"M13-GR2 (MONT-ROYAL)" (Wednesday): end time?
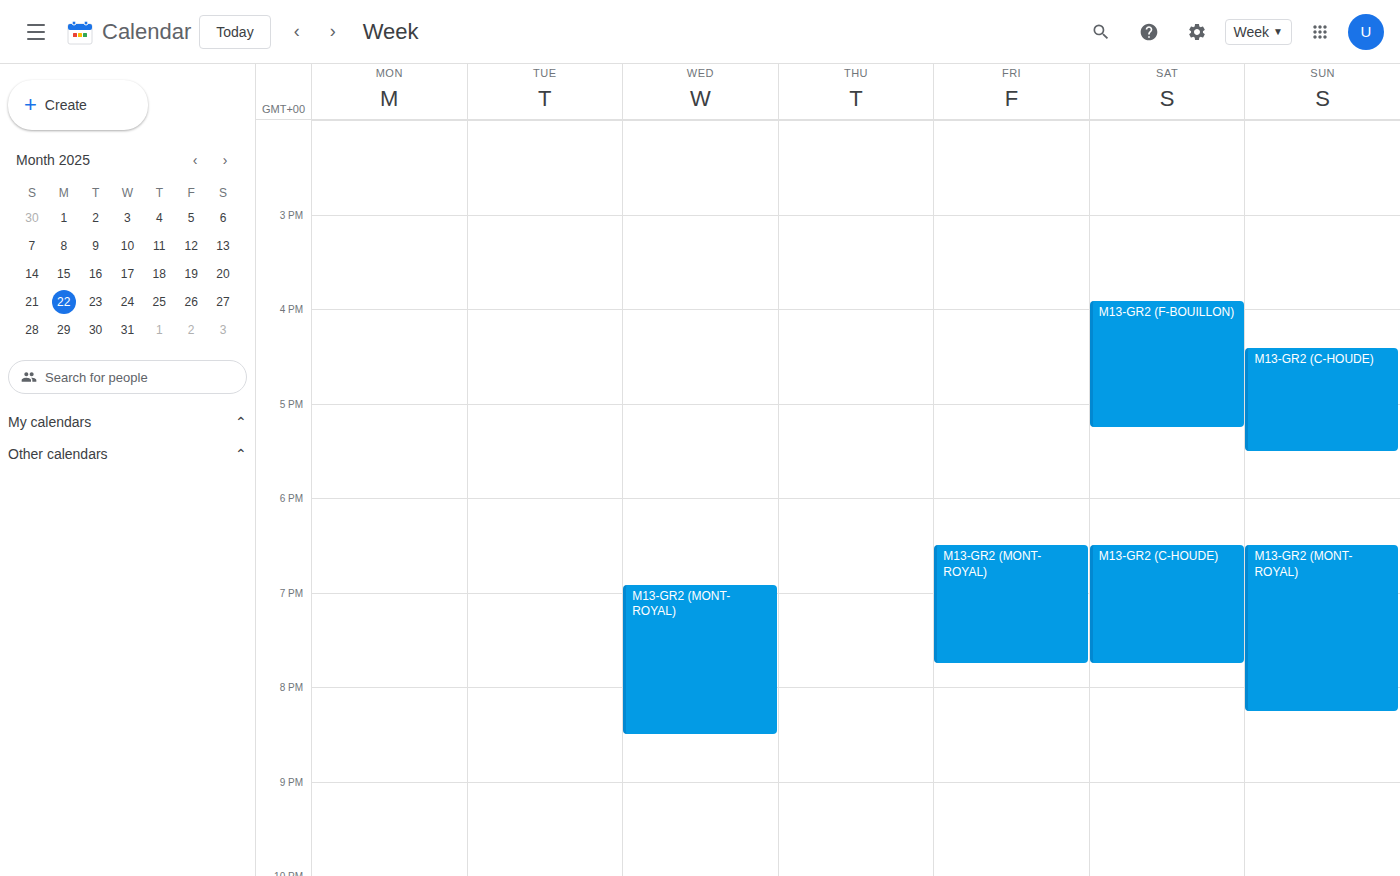
8:30 PM